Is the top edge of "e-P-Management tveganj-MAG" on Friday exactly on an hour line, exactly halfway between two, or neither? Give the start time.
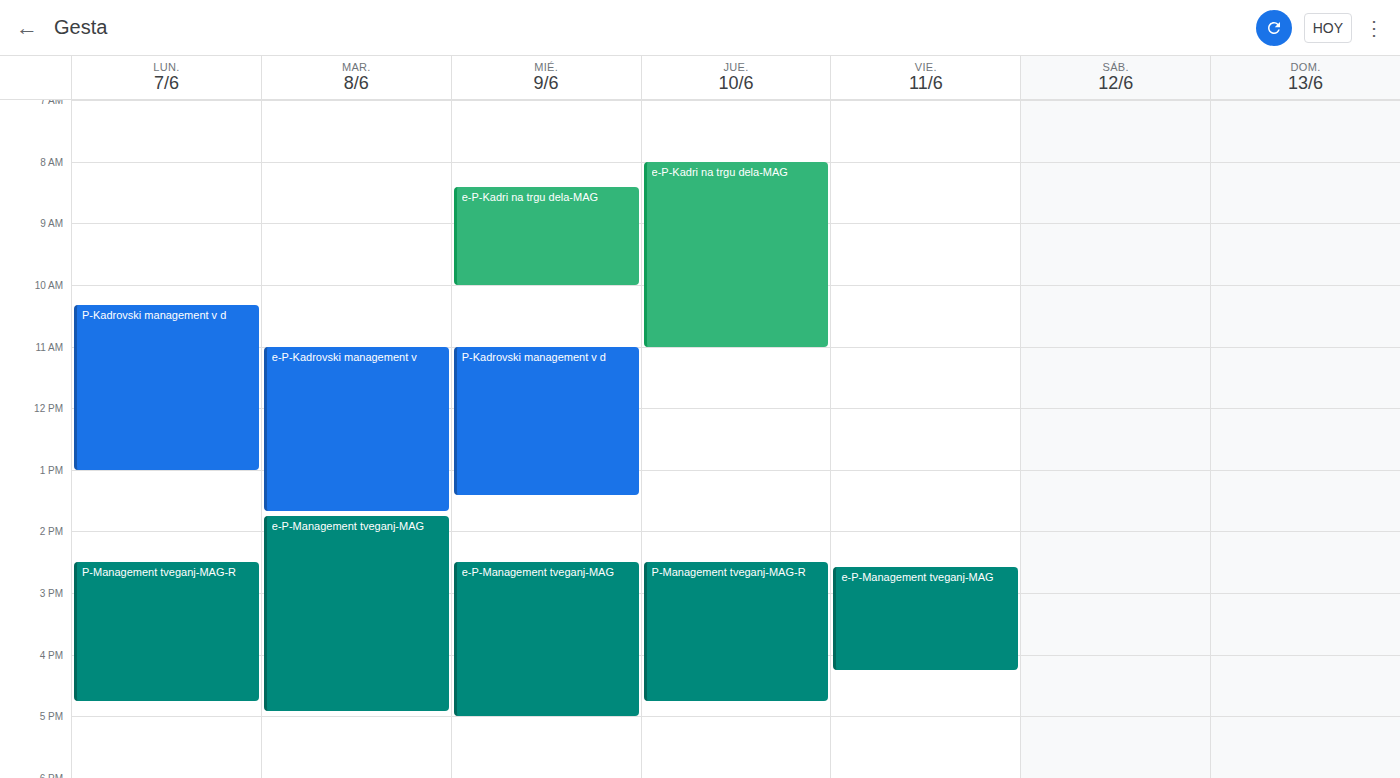
14:35 -- neither: 35 minutes below the 14:00 line and 25 minutes above the 15:00 line.